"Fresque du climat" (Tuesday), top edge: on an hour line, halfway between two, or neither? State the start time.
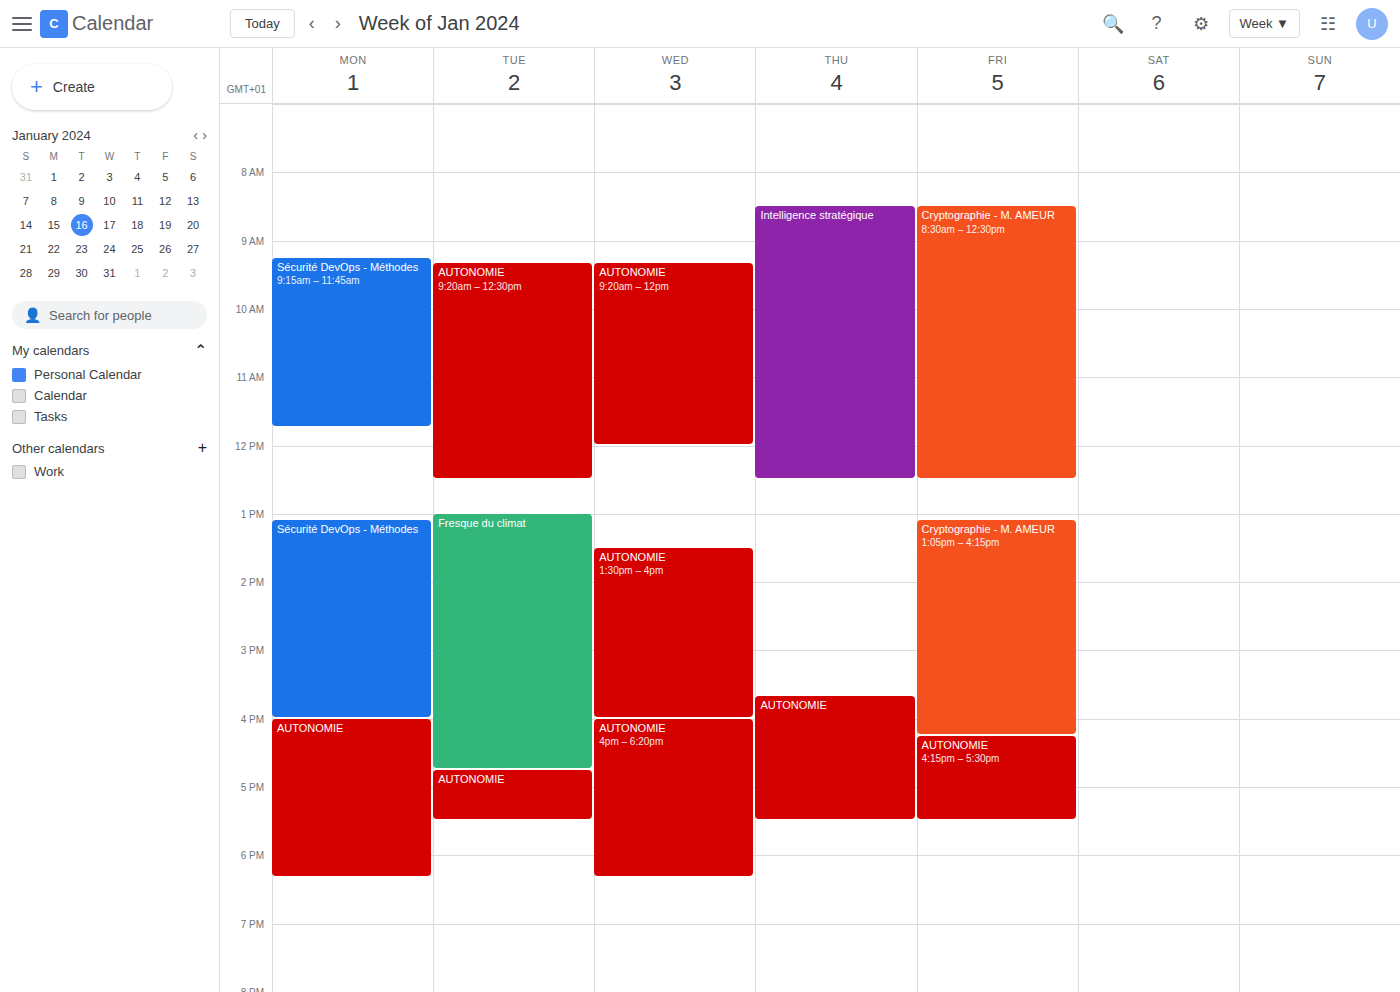
1:00 PM -- exactly on the 1 PM line.